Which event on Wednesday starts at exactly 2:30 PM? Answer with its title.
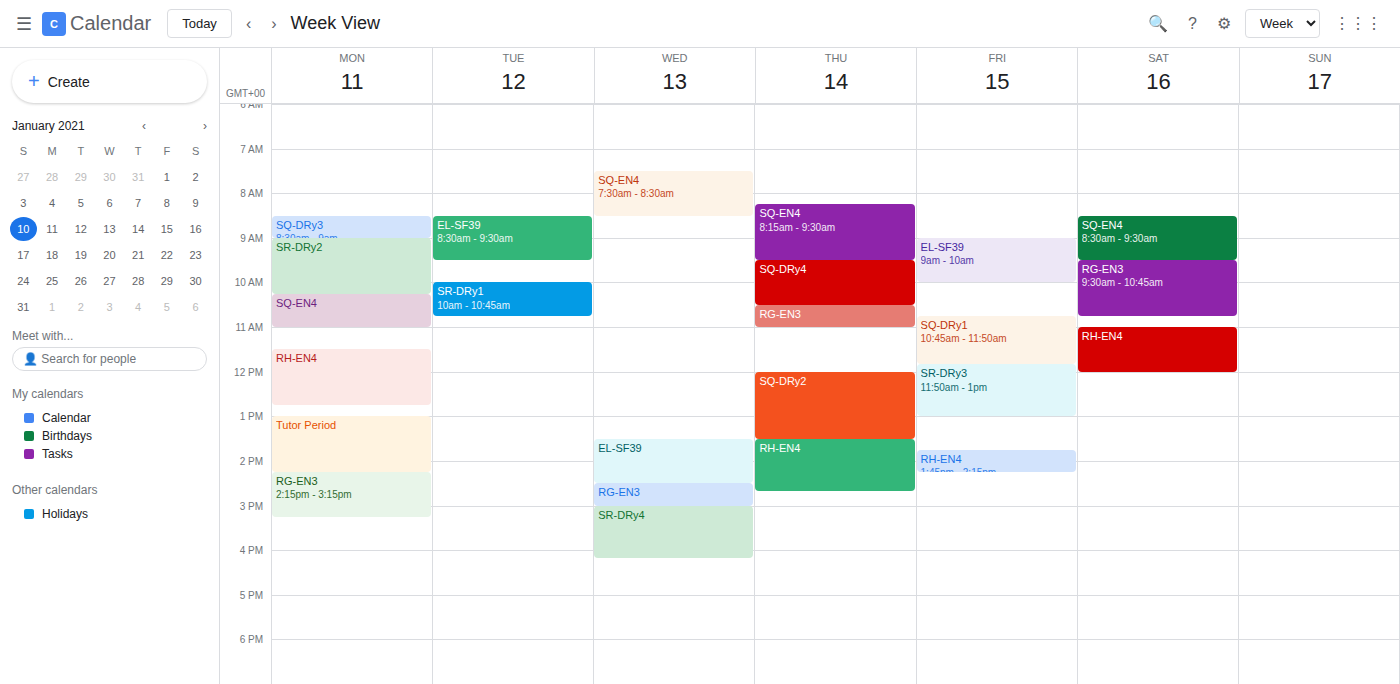
"RG-EN3"